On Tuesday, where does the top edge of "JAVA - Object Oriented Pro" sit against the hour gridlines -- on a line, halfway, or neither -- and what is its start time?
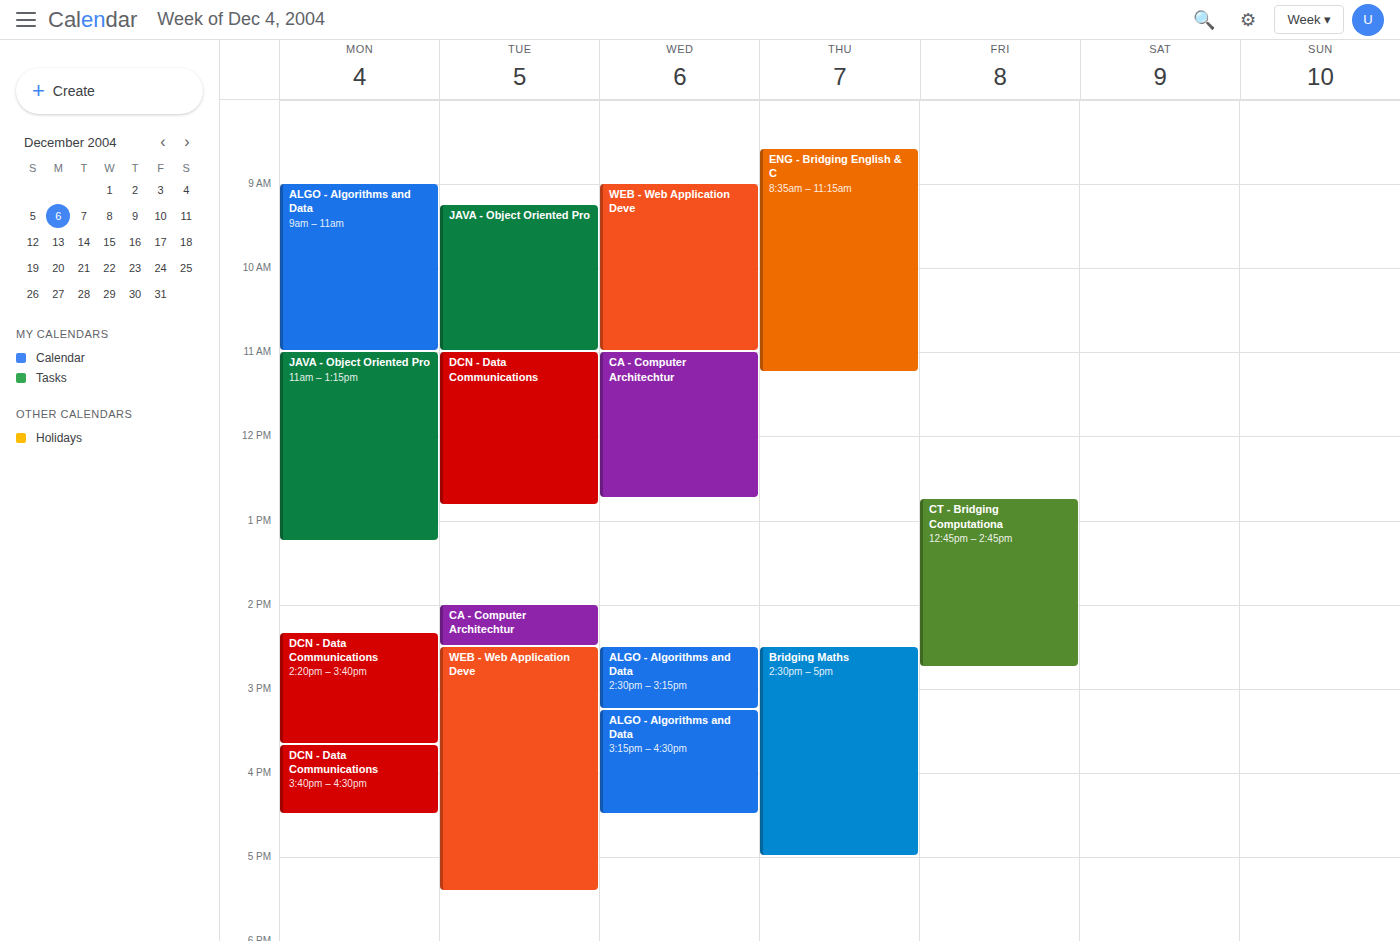
09:15 -- neither: a quarter of the way from the 09:00 line to the 10:00 line.